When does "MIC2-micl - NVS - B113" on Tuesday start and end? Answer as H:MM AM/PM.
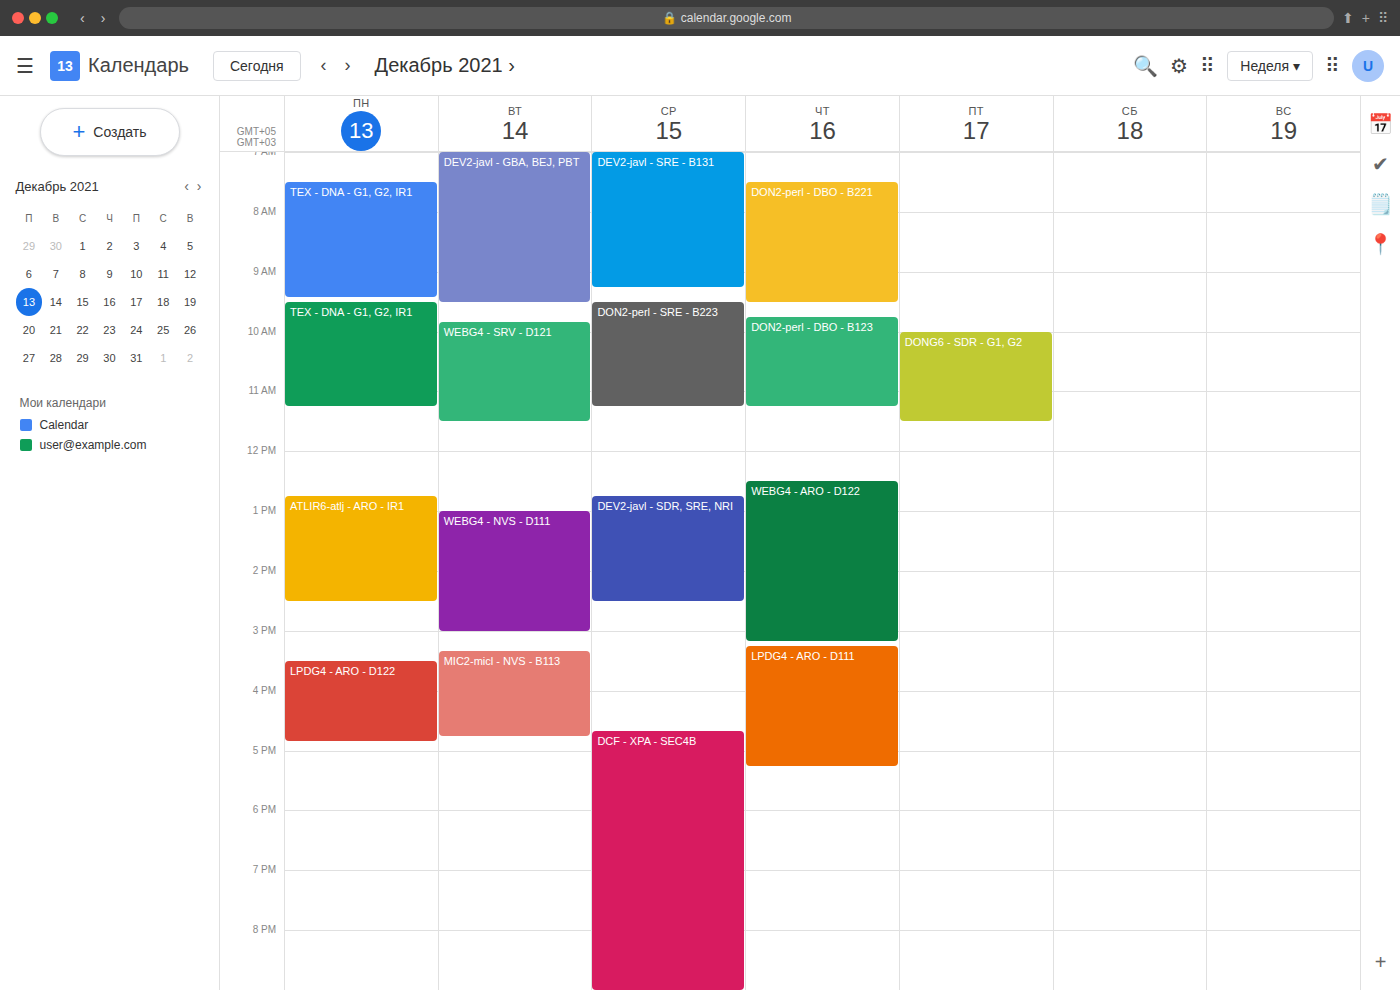
3:20 PM to 4:45 PM